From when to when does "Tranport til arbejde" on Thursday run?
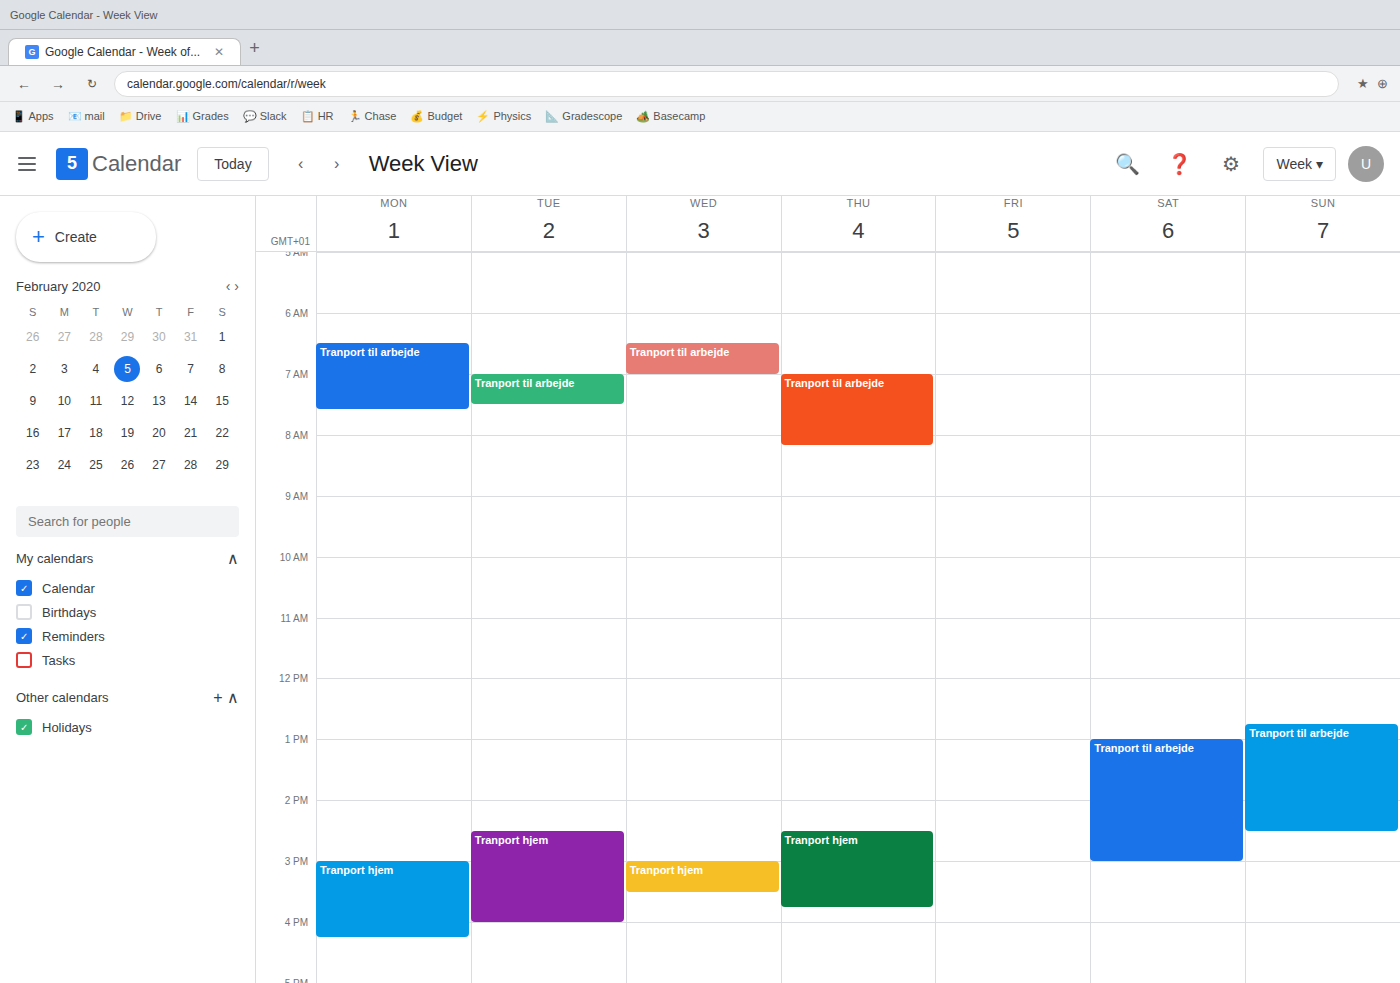
7:00 AM to 8:10 AM